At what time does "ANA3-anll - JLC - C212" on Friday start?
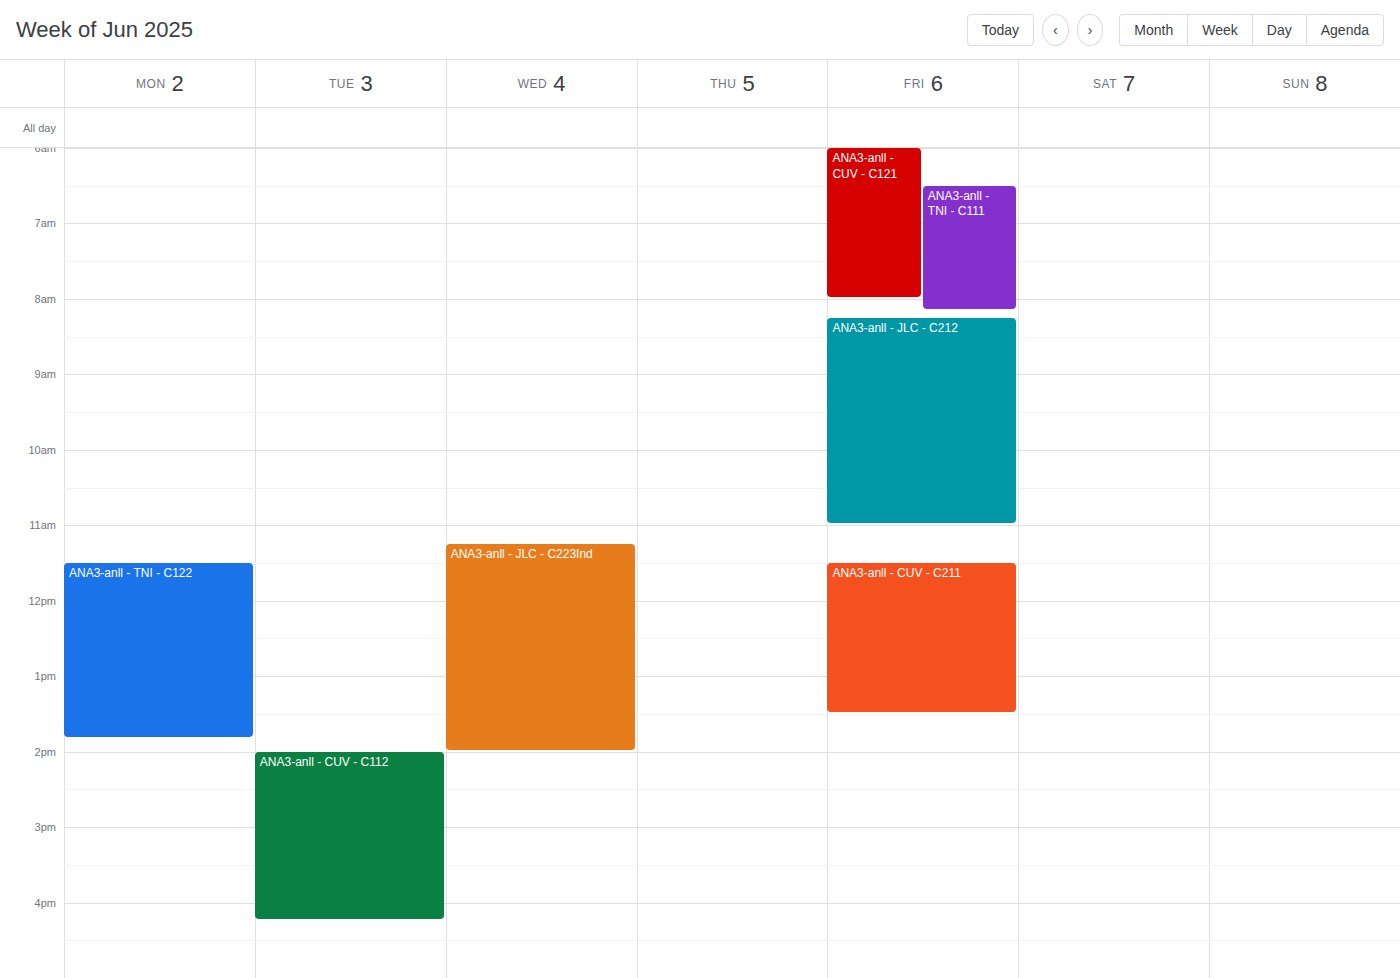
08:15